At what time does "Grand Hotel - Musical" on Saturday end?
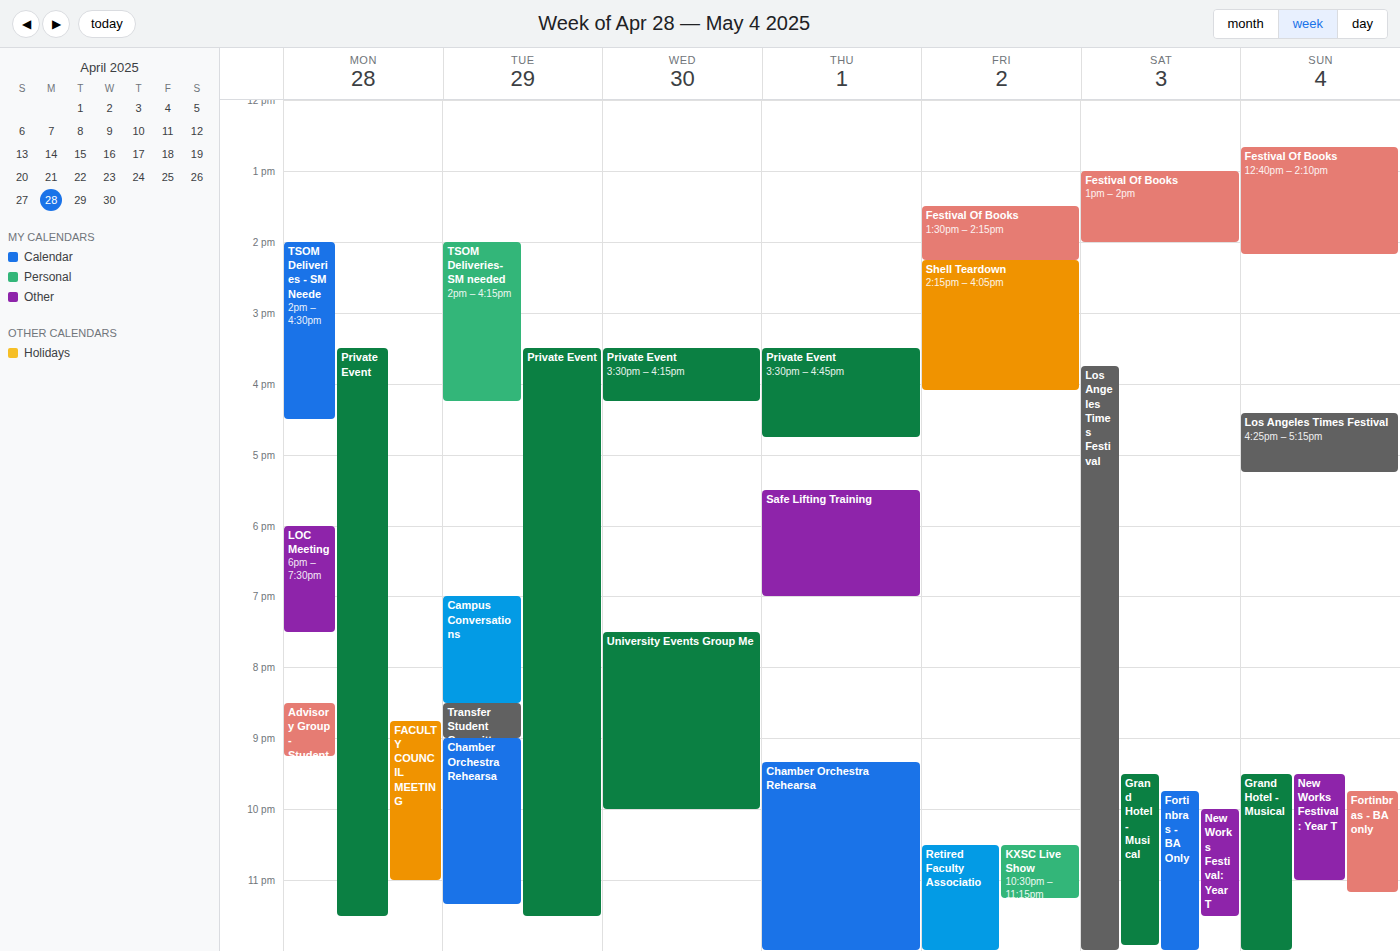
23:55